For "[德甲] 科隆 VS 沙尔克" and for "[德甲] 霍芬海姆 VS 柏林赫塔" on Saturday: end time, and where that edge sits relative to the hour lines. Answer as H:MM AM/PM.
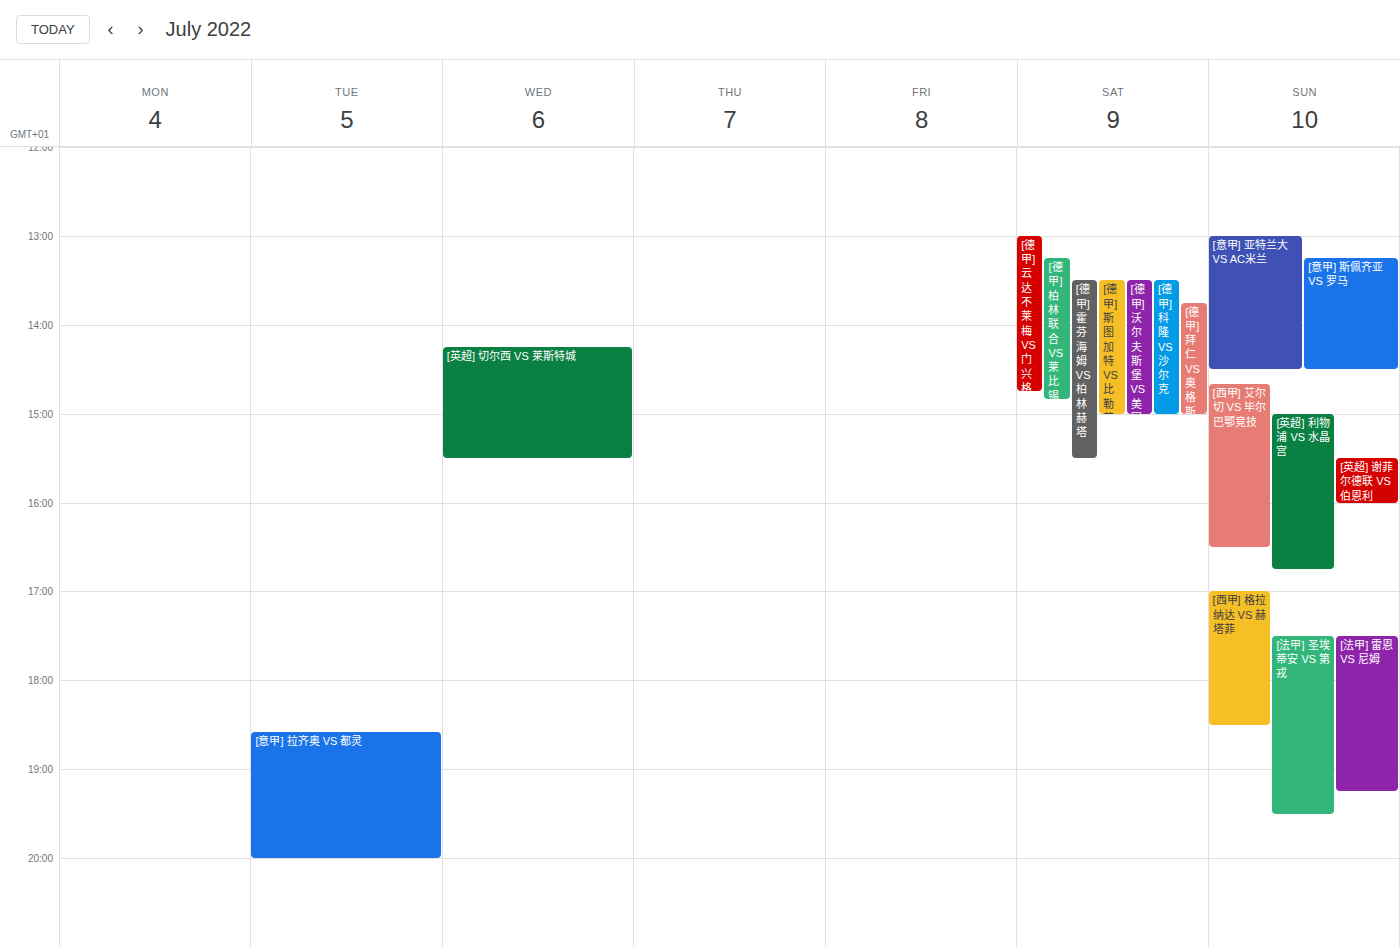
"[德甲] 科隆 VS 沙尔克": 3:00 PM, exactly on the 3 PM line. "[德甲] 霍芬海姆 VS 柏林赫塔": 3:30 PM, halfway between the 3 PM and 4 PM lines.